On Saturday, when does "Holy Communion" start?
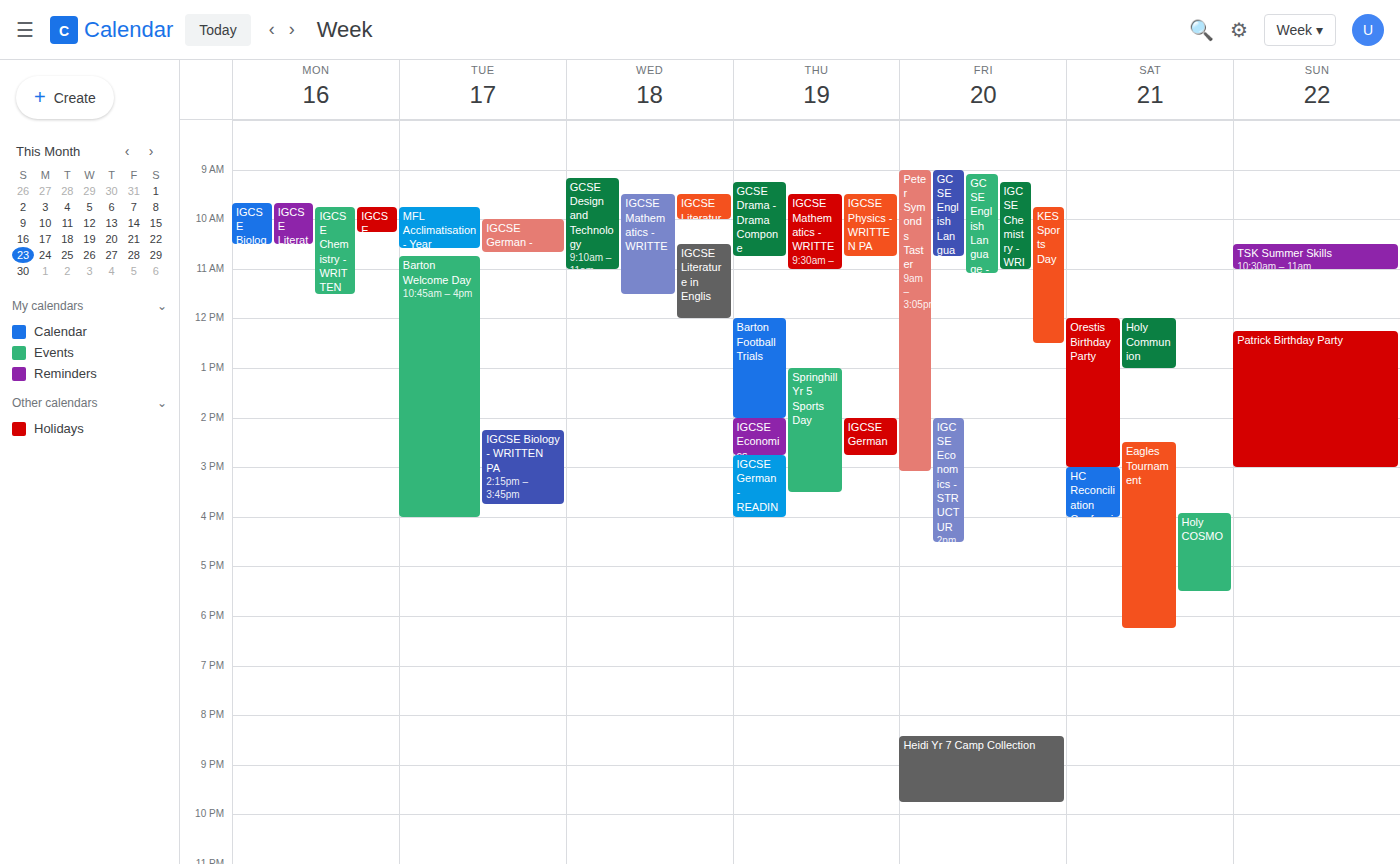
12:00 PM